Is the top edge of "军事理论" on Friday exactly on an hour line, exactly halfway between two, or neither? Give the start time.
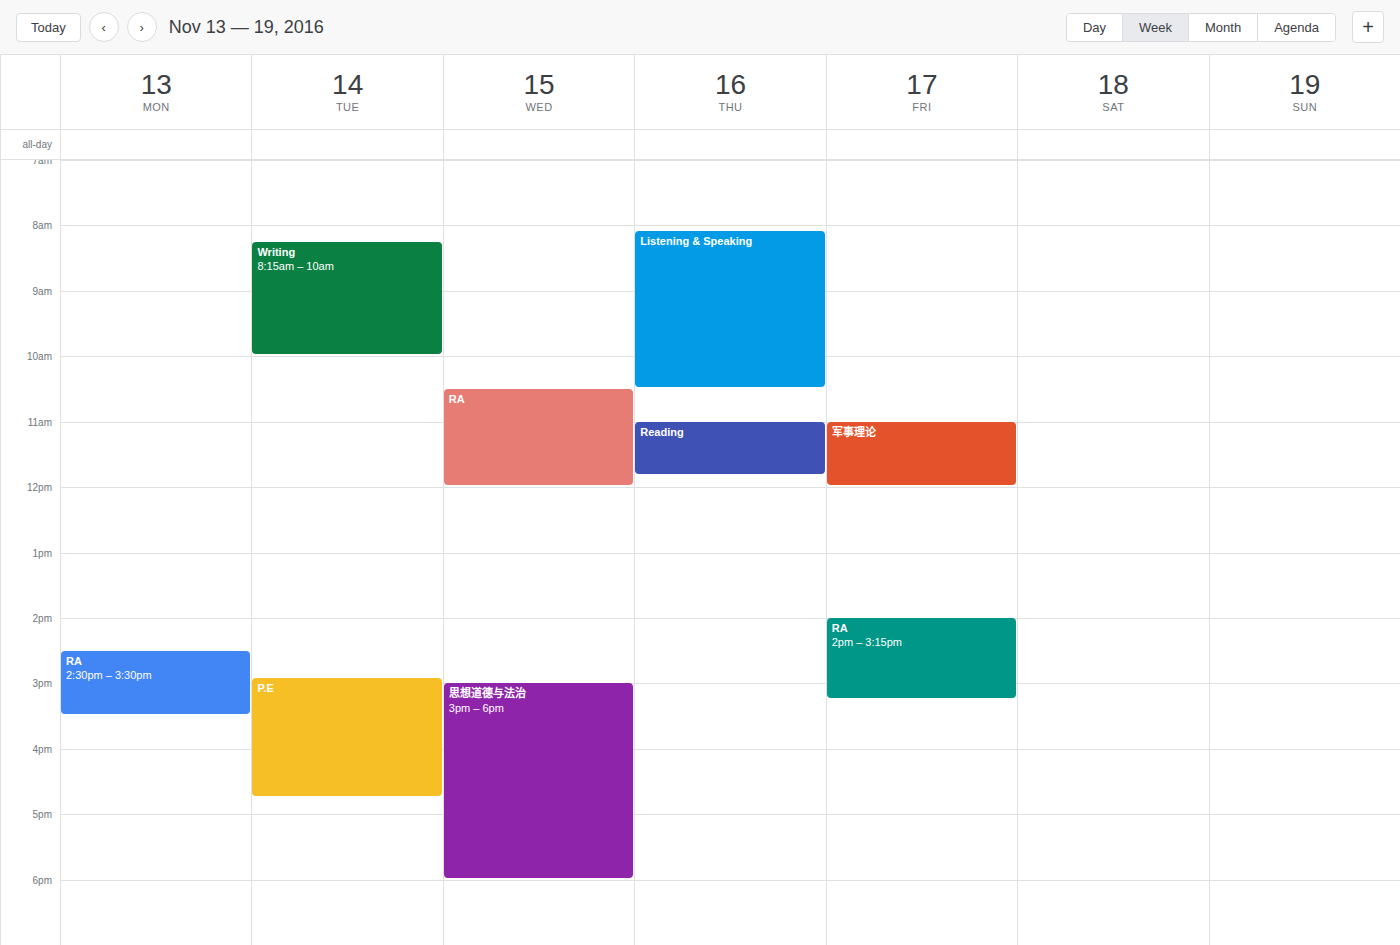
11:00 AM -- exactly on the 11 AM line.